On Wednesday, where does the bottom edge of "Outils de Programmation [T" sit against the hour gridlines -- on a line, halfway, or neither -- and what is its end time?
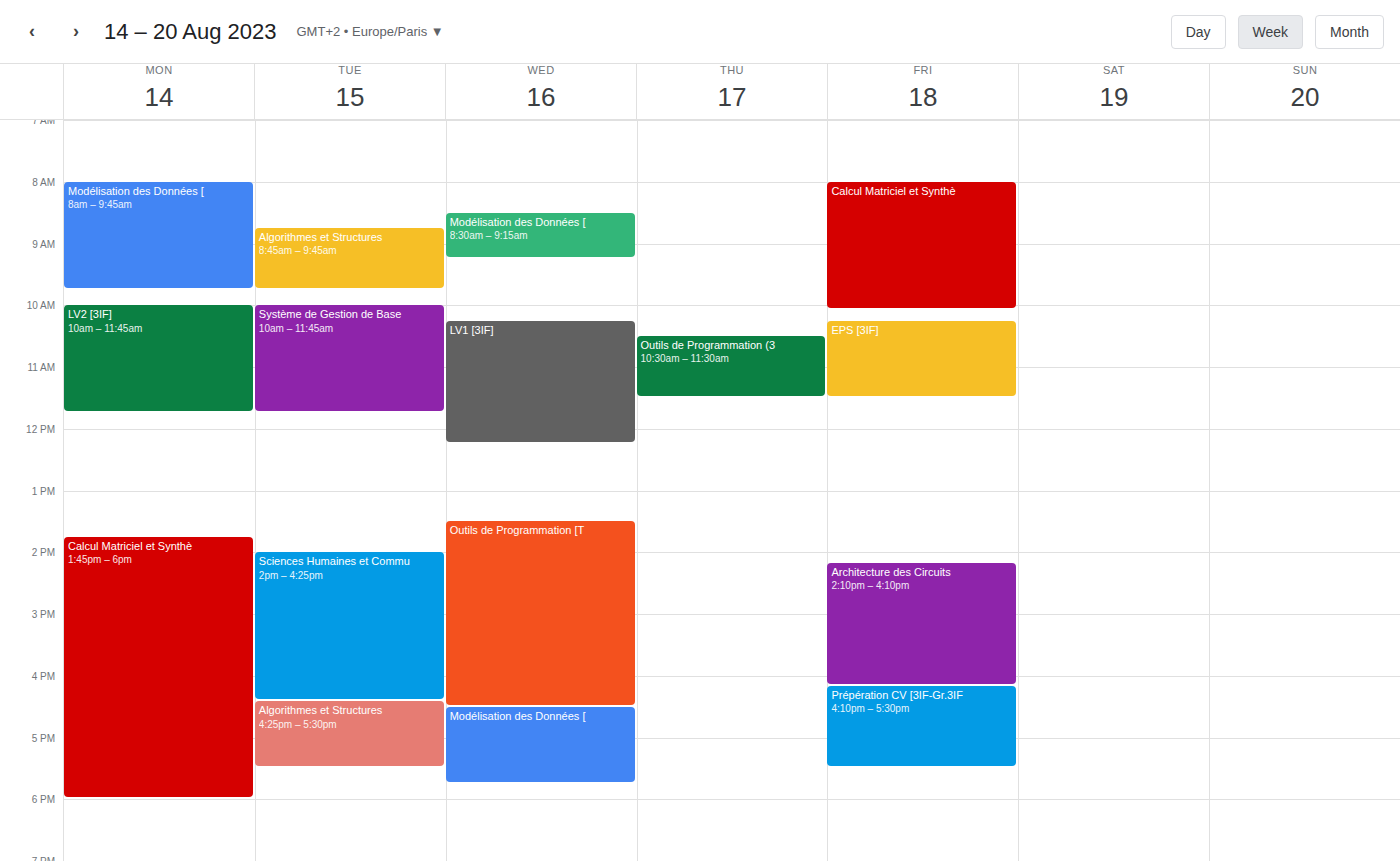
4:30 PM -- halfway between the 4 PM and 5 PM lines.